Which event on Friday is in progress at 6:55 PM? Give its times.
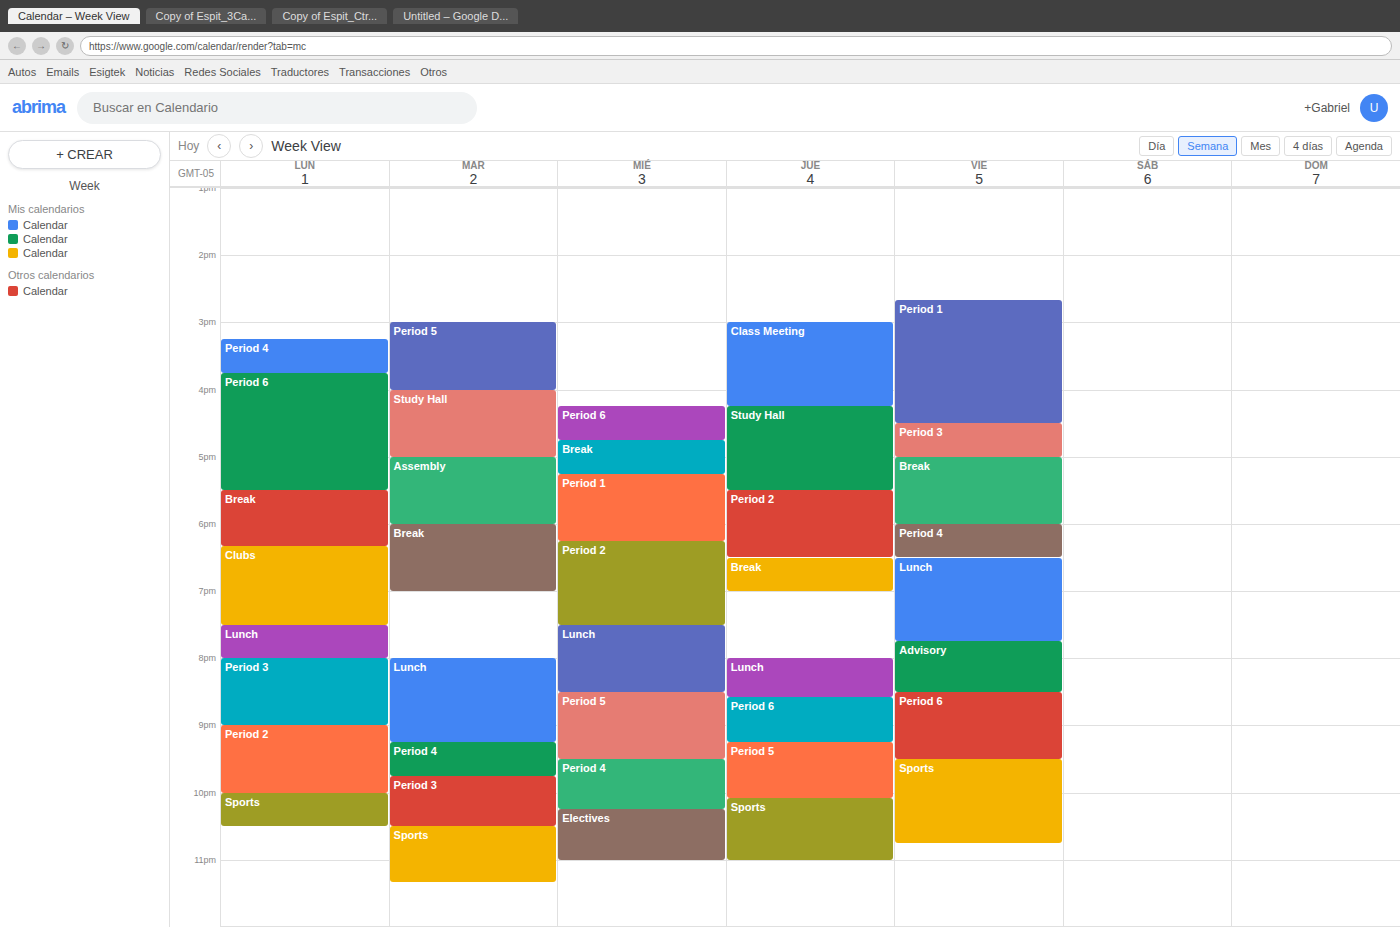
"Lunch", 6:30 PM to 7:45 PM